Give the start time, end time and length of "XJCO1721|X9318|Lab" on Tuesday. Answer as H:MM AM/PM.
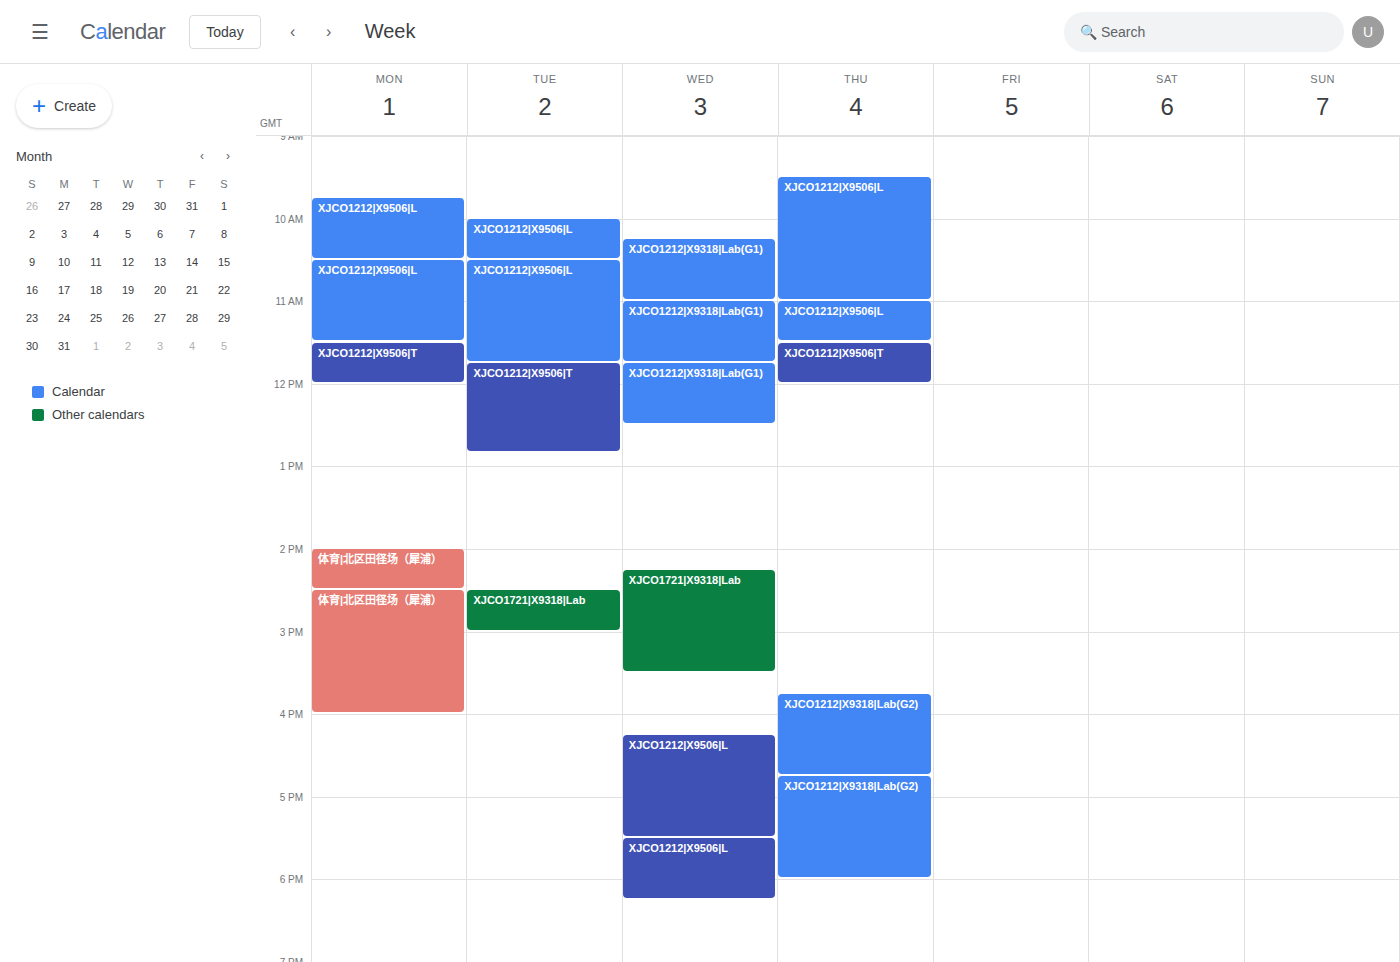
2:30 PM to 3:00 PM, 30 minutes